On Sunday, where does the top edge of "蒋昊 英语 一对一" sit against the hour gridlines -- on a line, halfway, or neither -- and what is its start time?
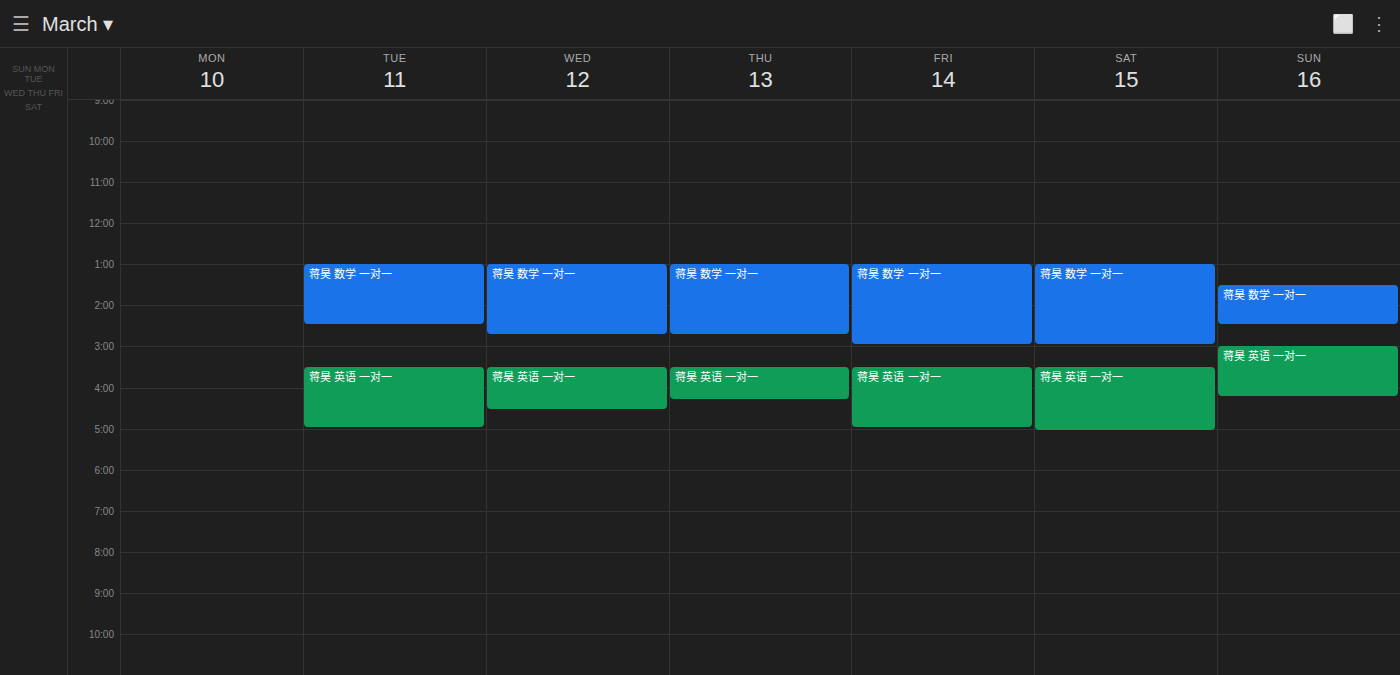
3:00 PM -- exactly on the 3 PM line.